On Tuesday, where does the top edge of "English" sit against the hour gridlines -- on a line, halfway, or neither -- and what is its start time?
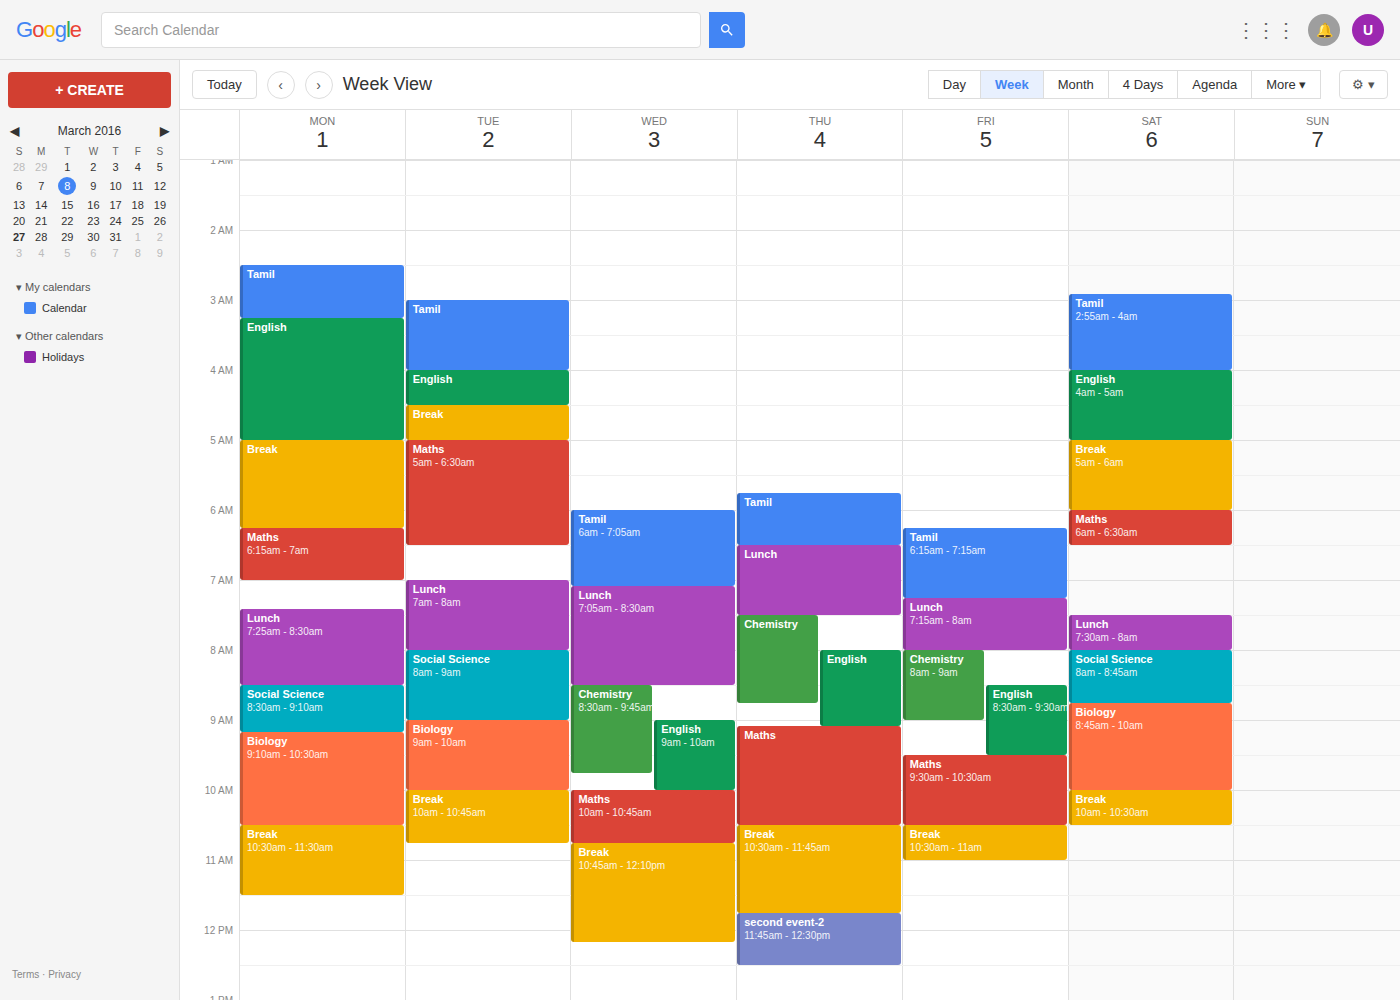
4:00 AM -- exactly on the 4 AM line.